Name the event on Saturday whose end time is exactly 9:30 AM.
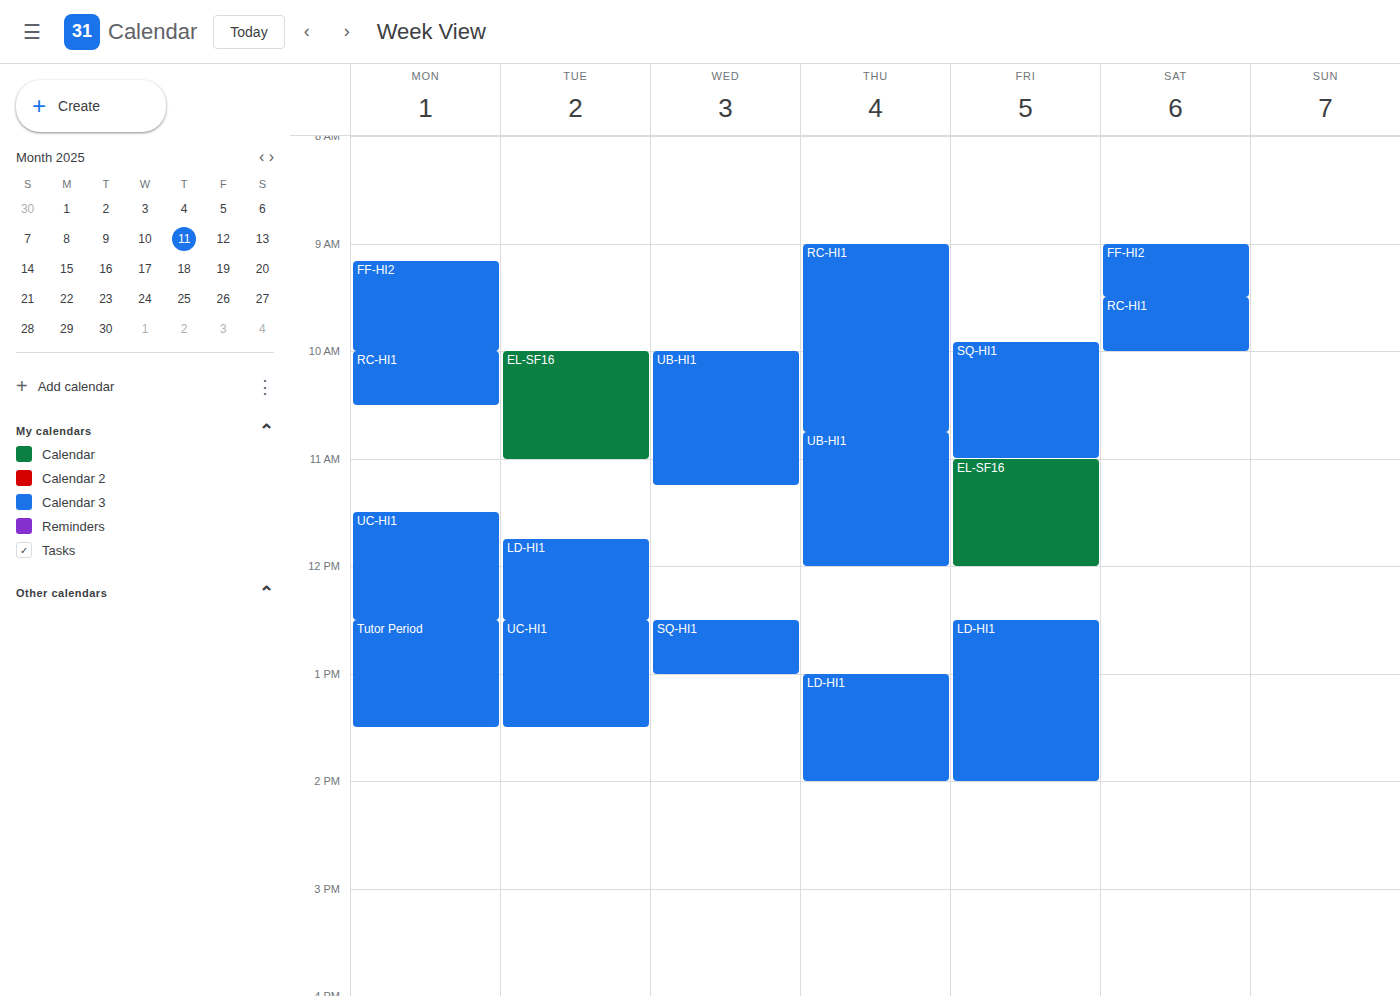
"FF-HI2"